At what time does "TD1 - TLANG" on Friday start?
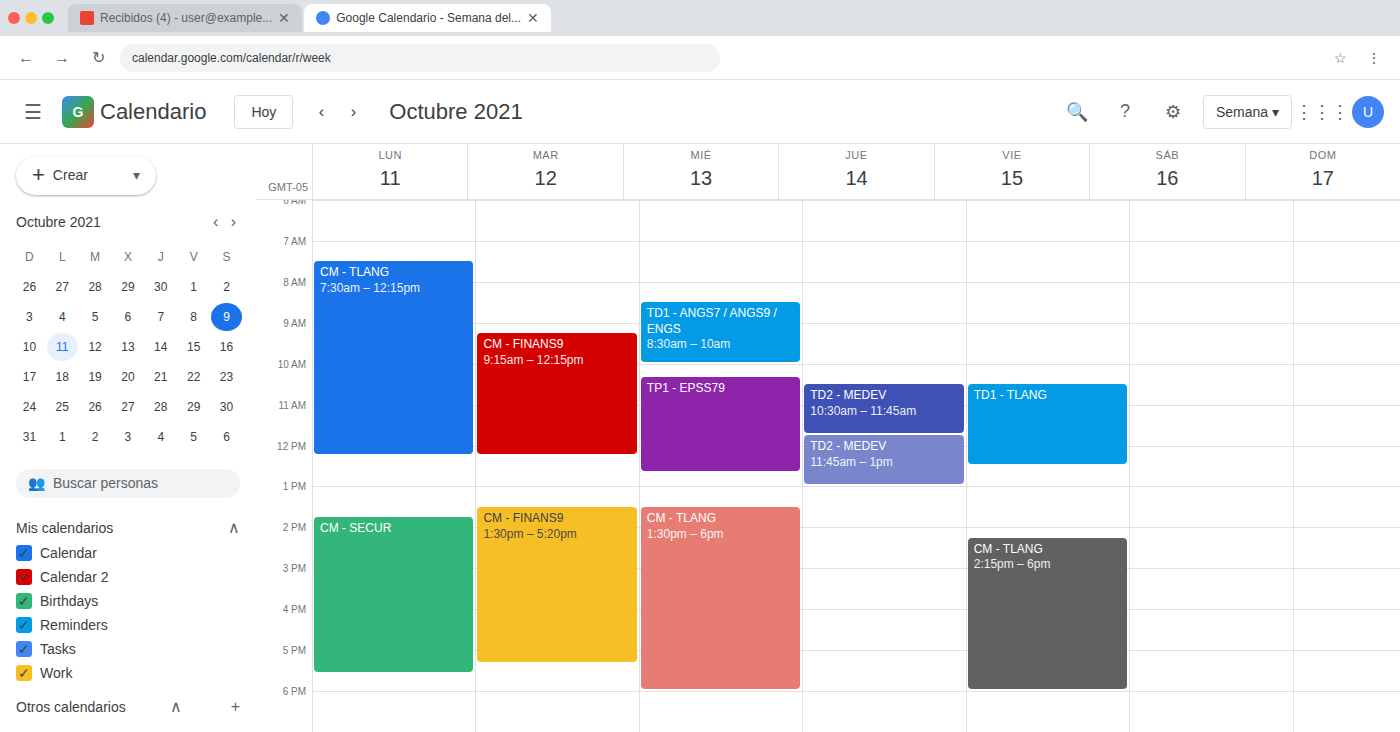
10:30